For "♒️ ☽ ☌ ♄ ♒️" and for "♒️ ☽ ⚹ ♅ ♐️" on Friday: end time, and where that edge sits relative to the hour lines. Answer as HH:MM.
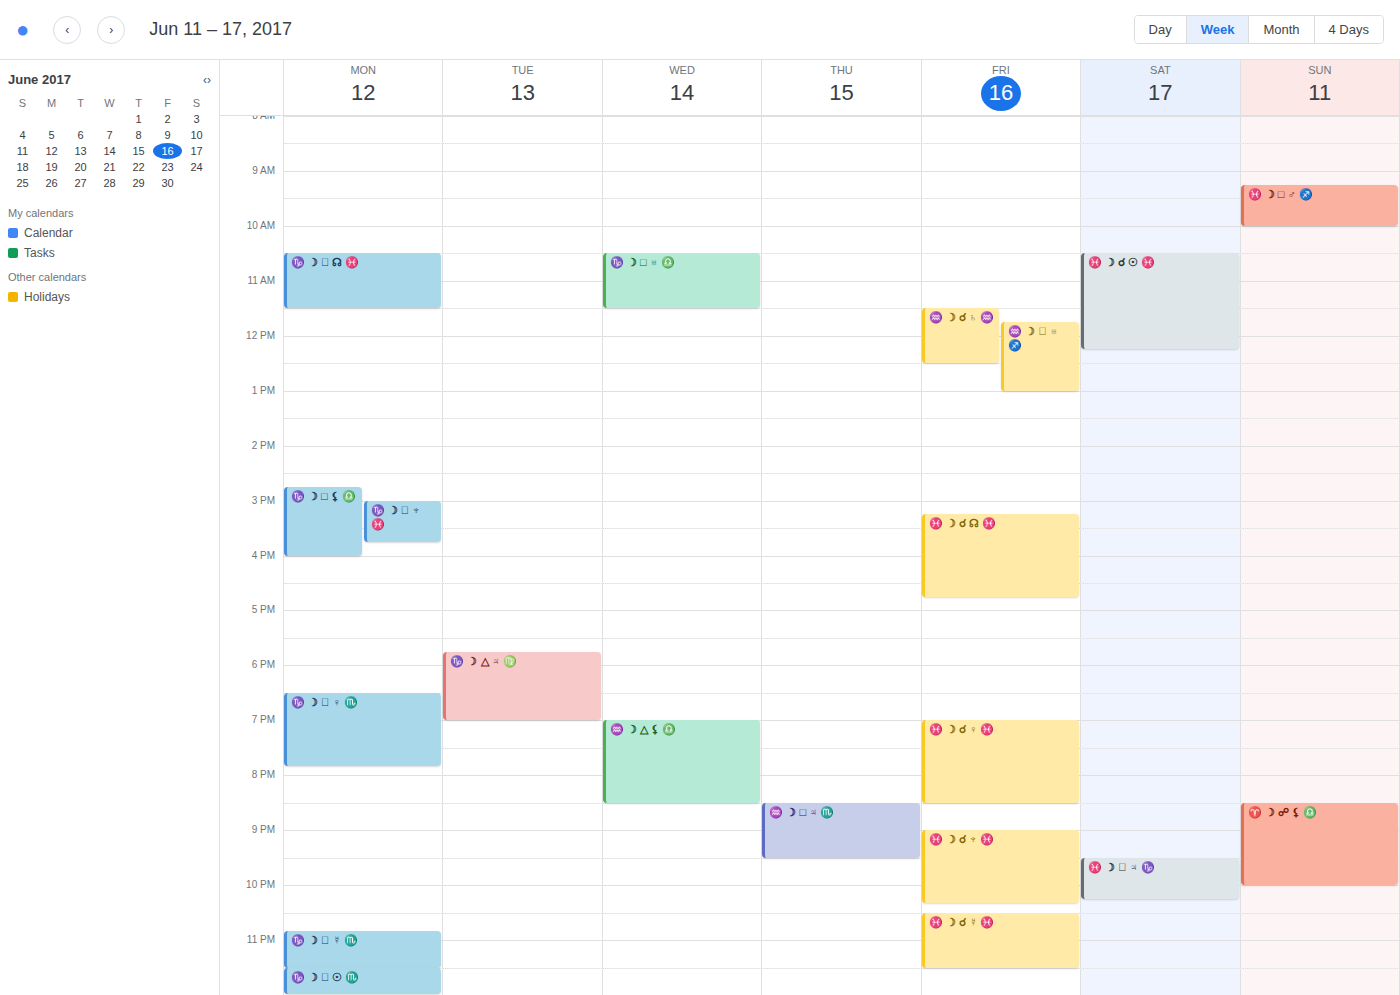
"♒️ ☽ ☌ ♄ ♒️": 12:30, halfway between the 12:00 and 13:00 lines. "♒️ ☽ ⚹ ♅ ♐️": 13:00, exactly on the 13:00 line.